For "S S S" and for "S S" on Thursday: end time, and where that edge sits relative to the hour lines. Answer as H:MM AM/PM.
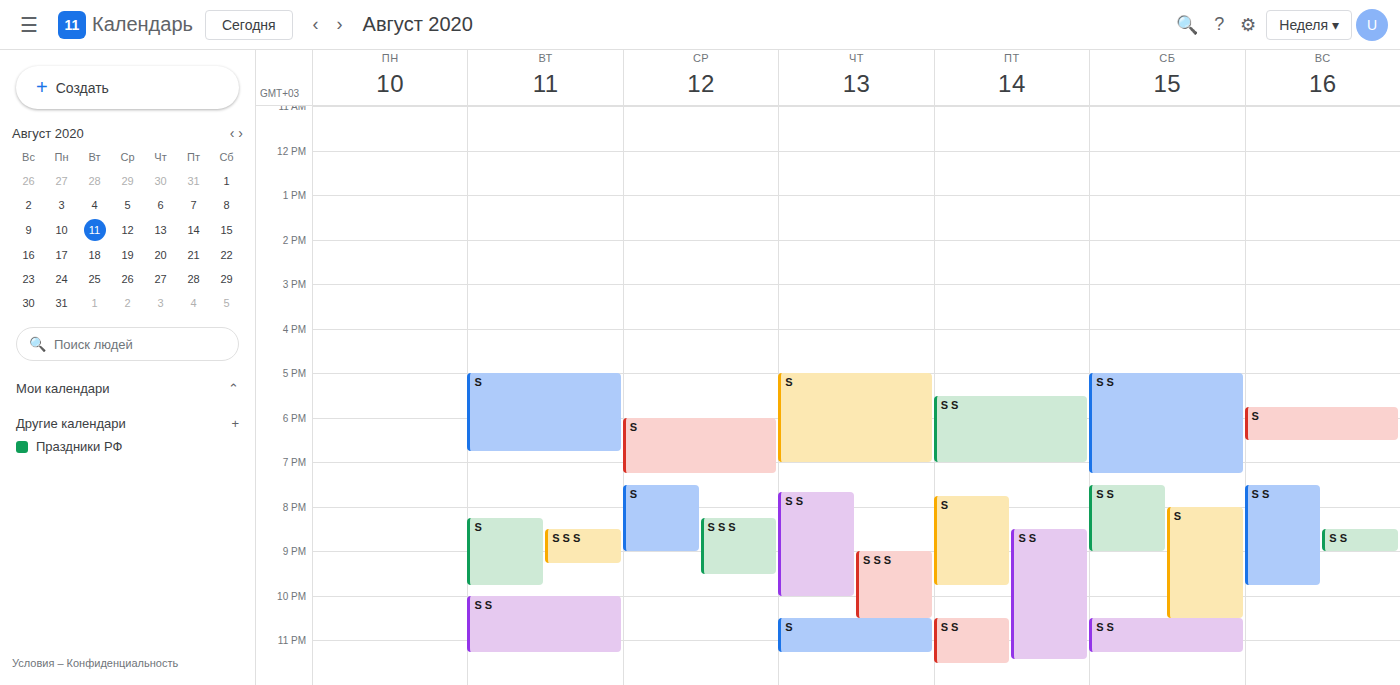
"S S S": 10:30 PM, halfway between the 10 PM and 11 PM lines. "S S": 10:00 PM, exactly on the 10 PM line.